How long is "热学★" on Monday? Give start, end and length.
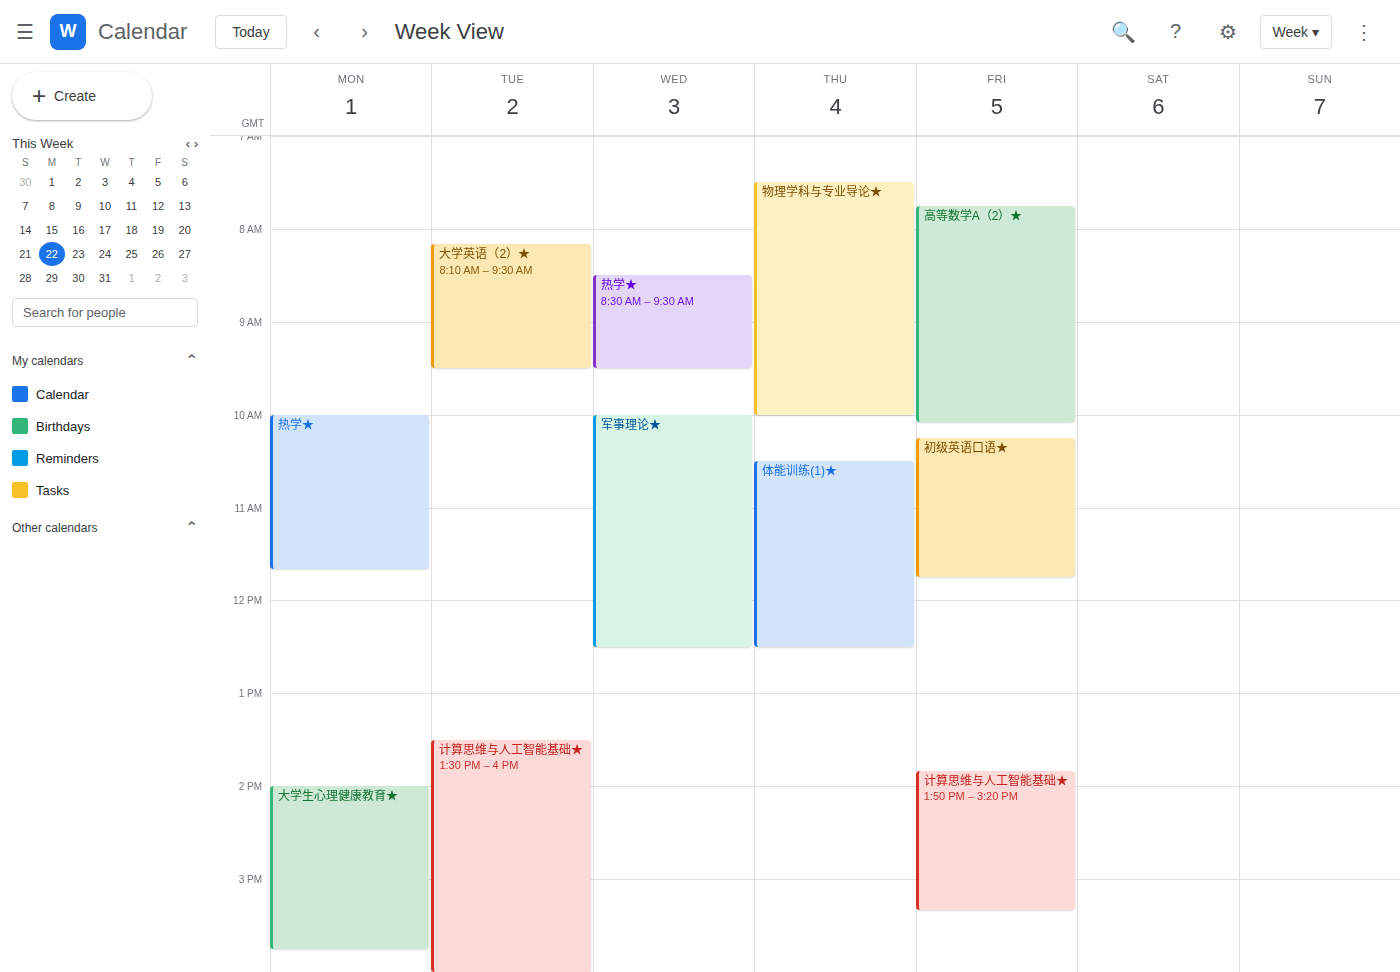
10:00 AM to 11:40 AM, 1 hour 40 minutes